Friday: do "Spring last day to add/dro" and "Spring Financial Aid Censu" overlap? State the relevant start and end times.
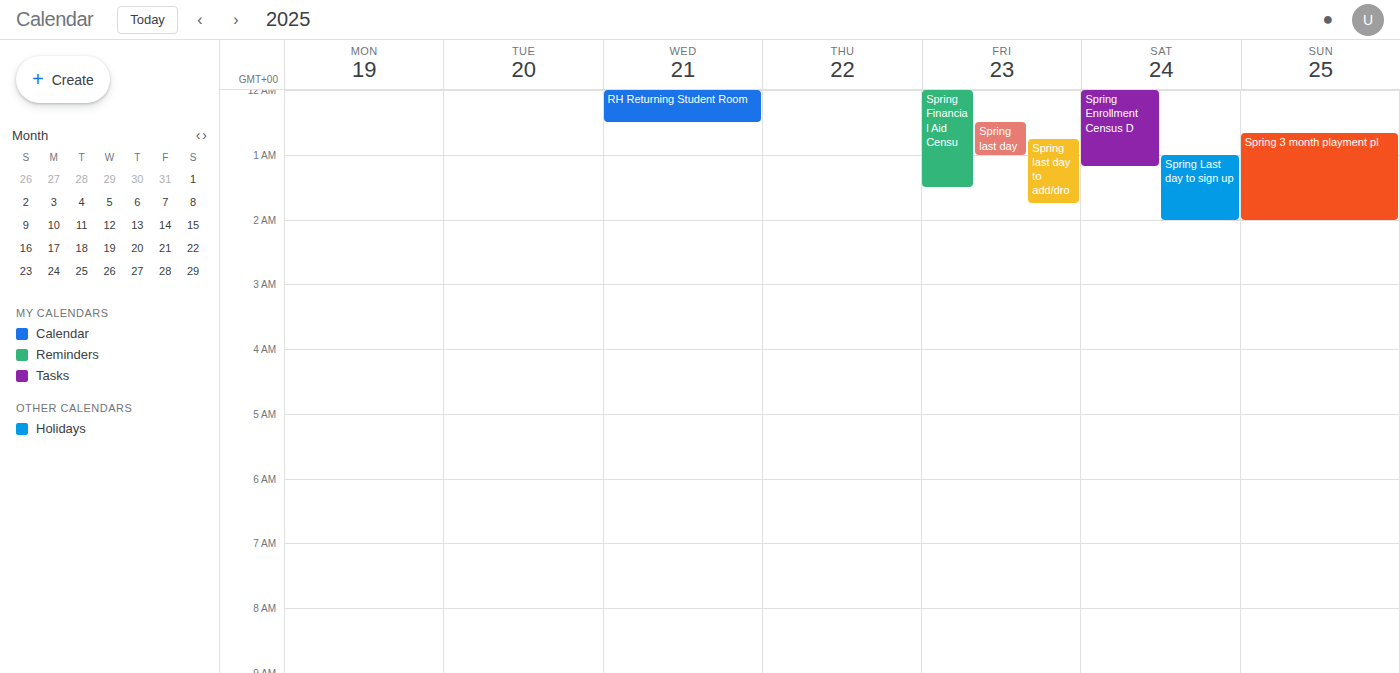
"Spring last day to add/dro" starts at 12:45 AM, before "Spring Financial Aid Censu" ends at 1:30 AM -- they overlap.